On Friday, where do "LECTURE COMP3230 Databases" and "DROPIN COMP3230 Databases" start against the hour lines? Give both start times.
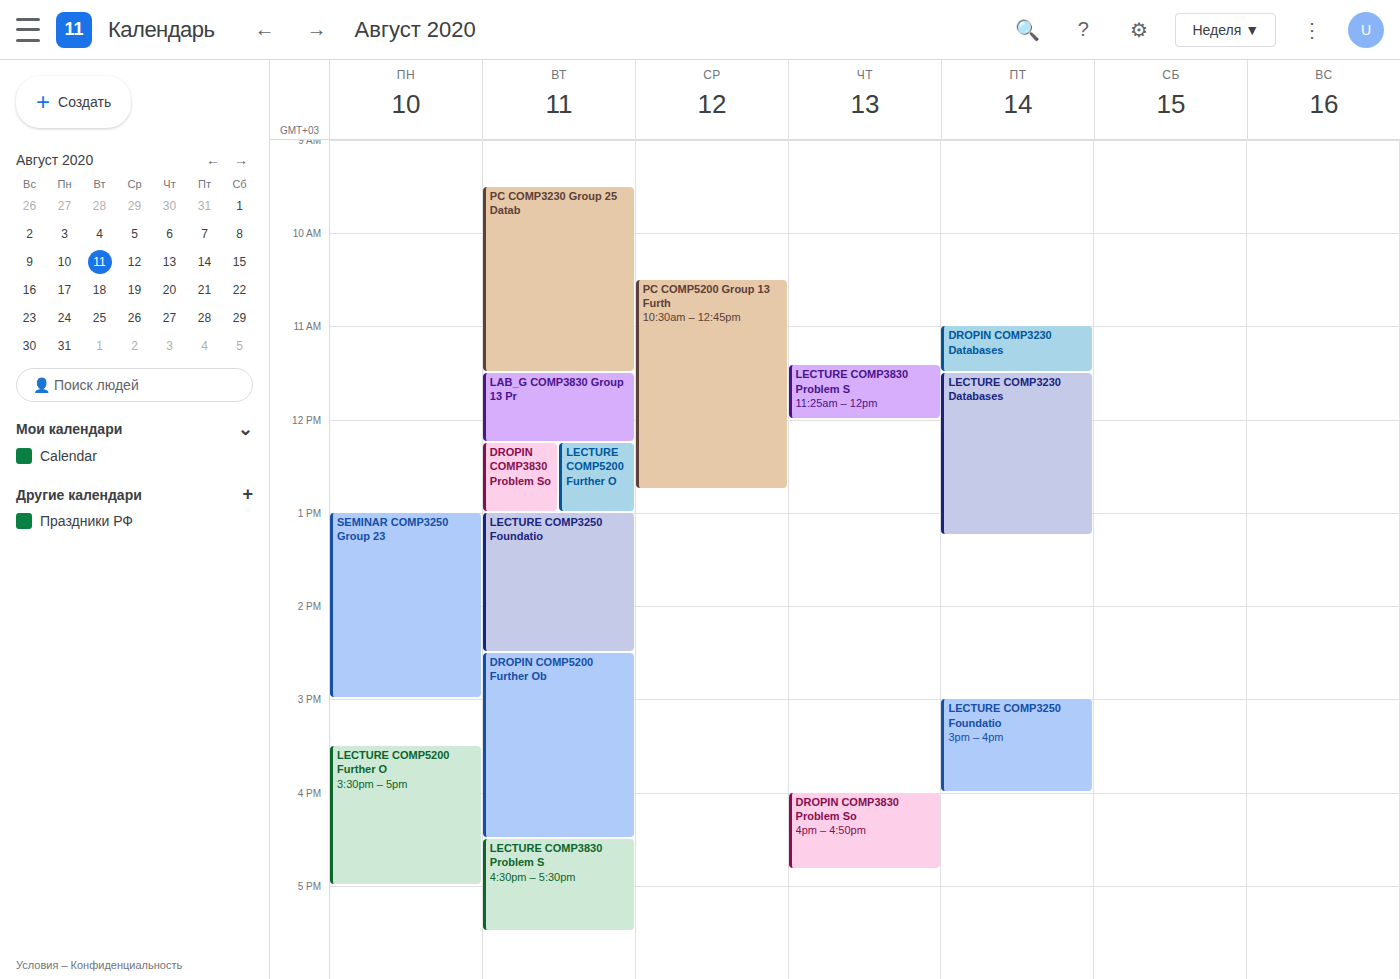
"LECTURE COMP3230 Databases": 11:30 AM, halfway between the 11 AM and 12 PM lines. "DROPIN COMP3230 Databases": 11:00 AM, exactly on the 11 AM line.